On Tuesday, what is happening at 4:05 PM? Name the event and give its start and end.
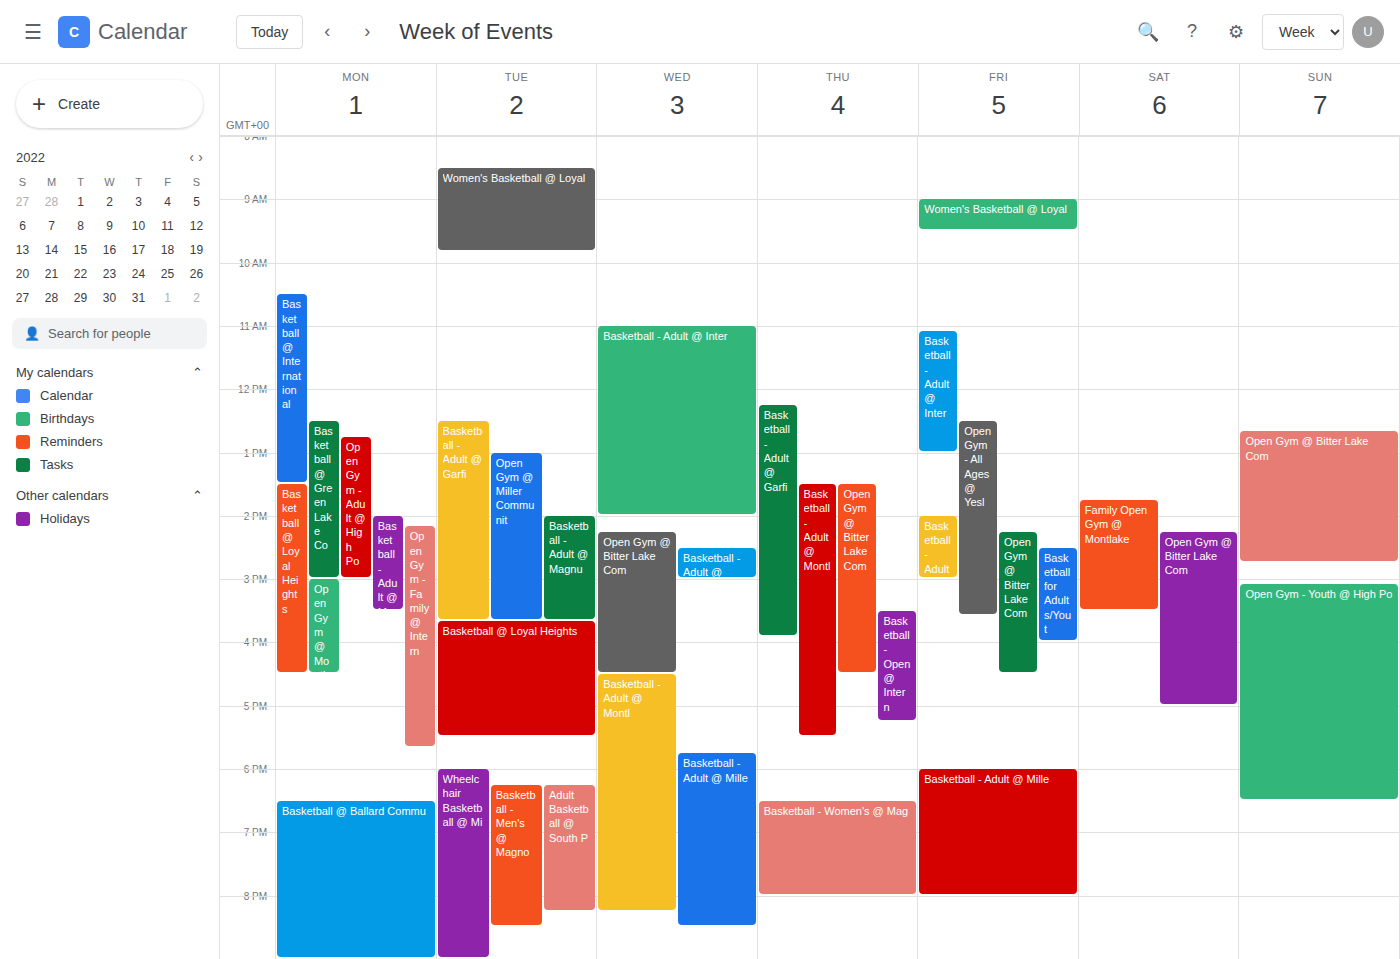
"Basketball @ Loyal Heights", 3:40 PM to 5:30 PM